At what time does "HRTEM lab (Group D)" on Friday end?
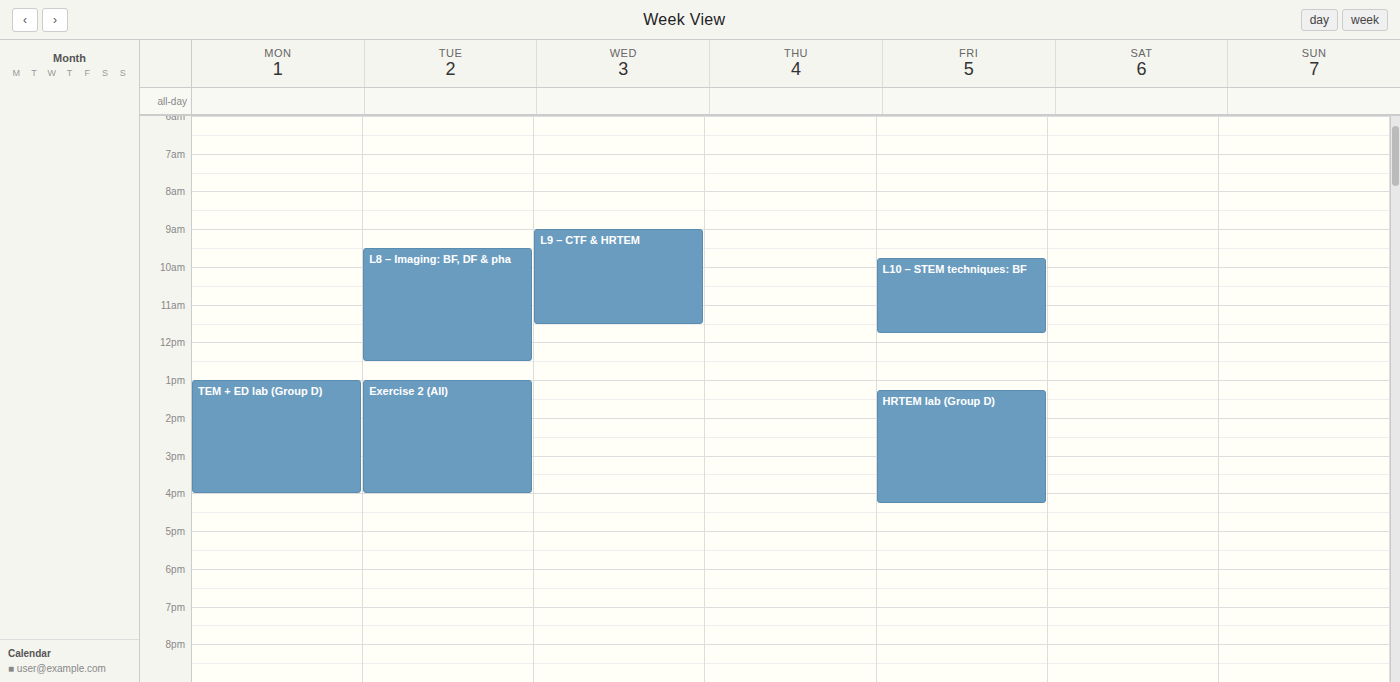
4:15 PM